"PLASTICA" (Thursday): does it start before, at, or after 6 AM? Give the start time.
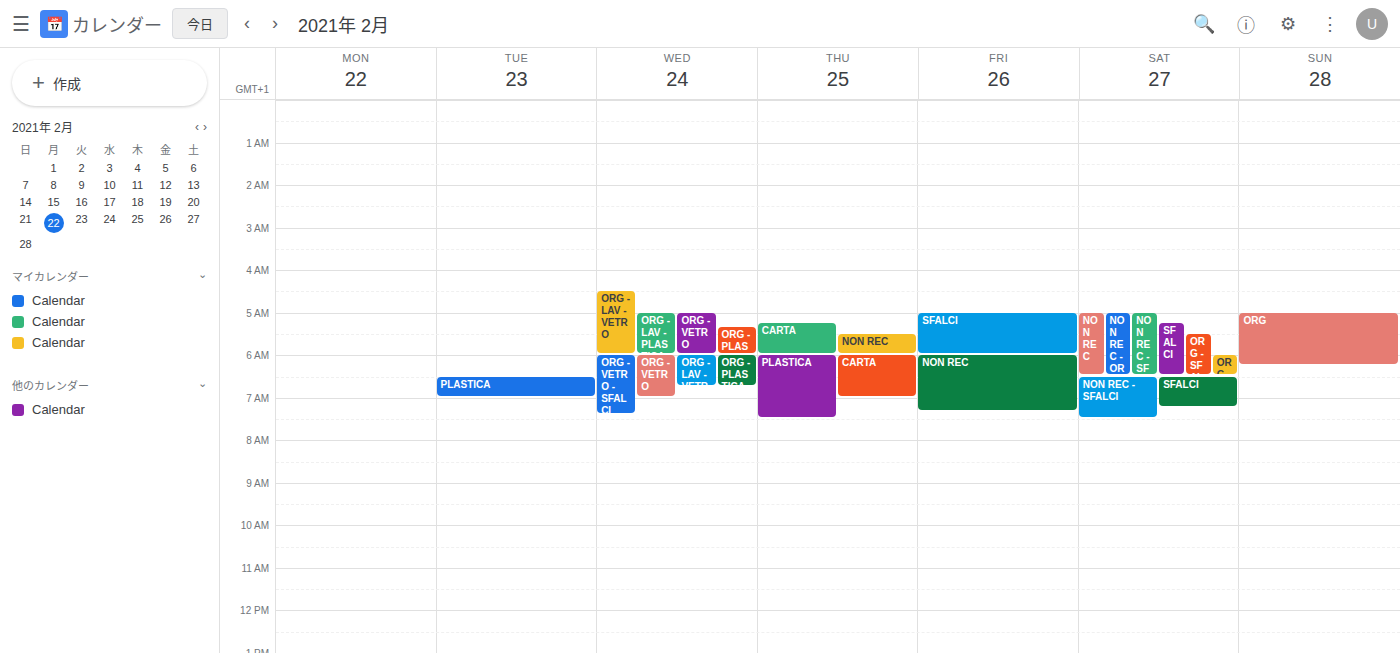
6:00 AM -- exactly at 6 AM, on the 6 AM line.